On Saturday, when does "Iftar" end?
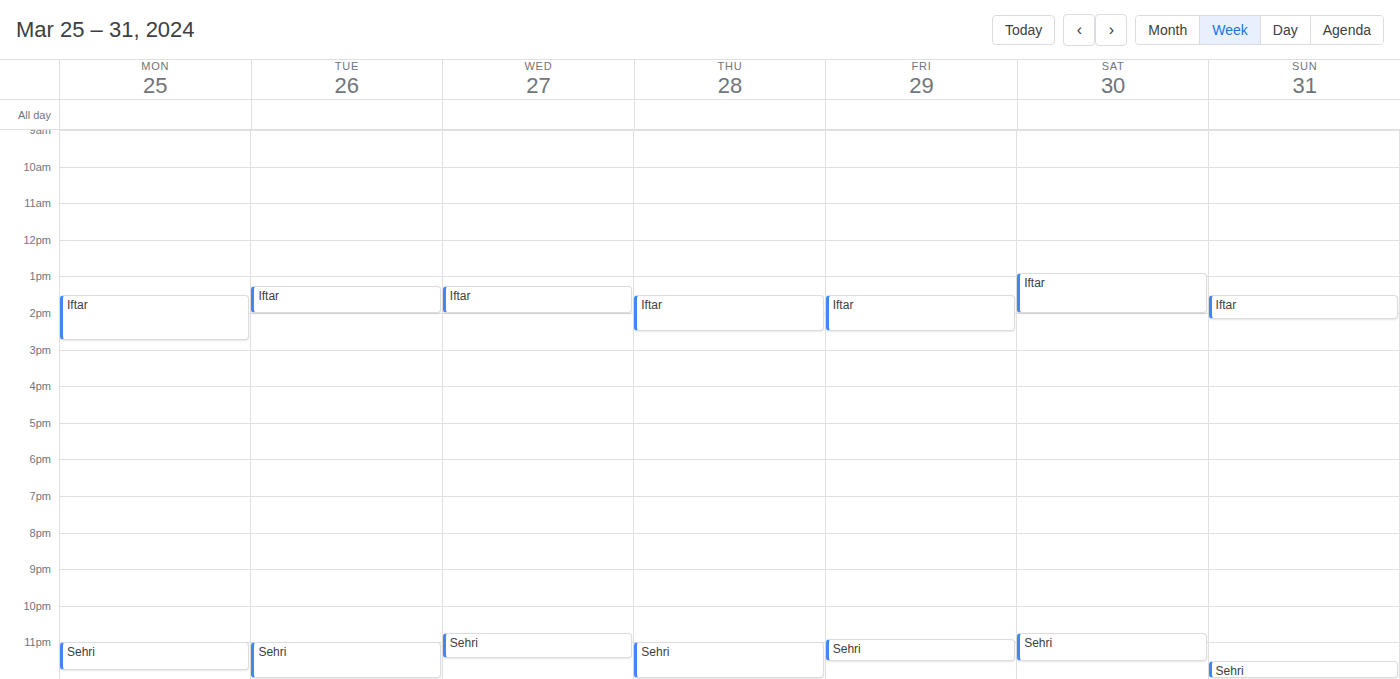
2:00 PM